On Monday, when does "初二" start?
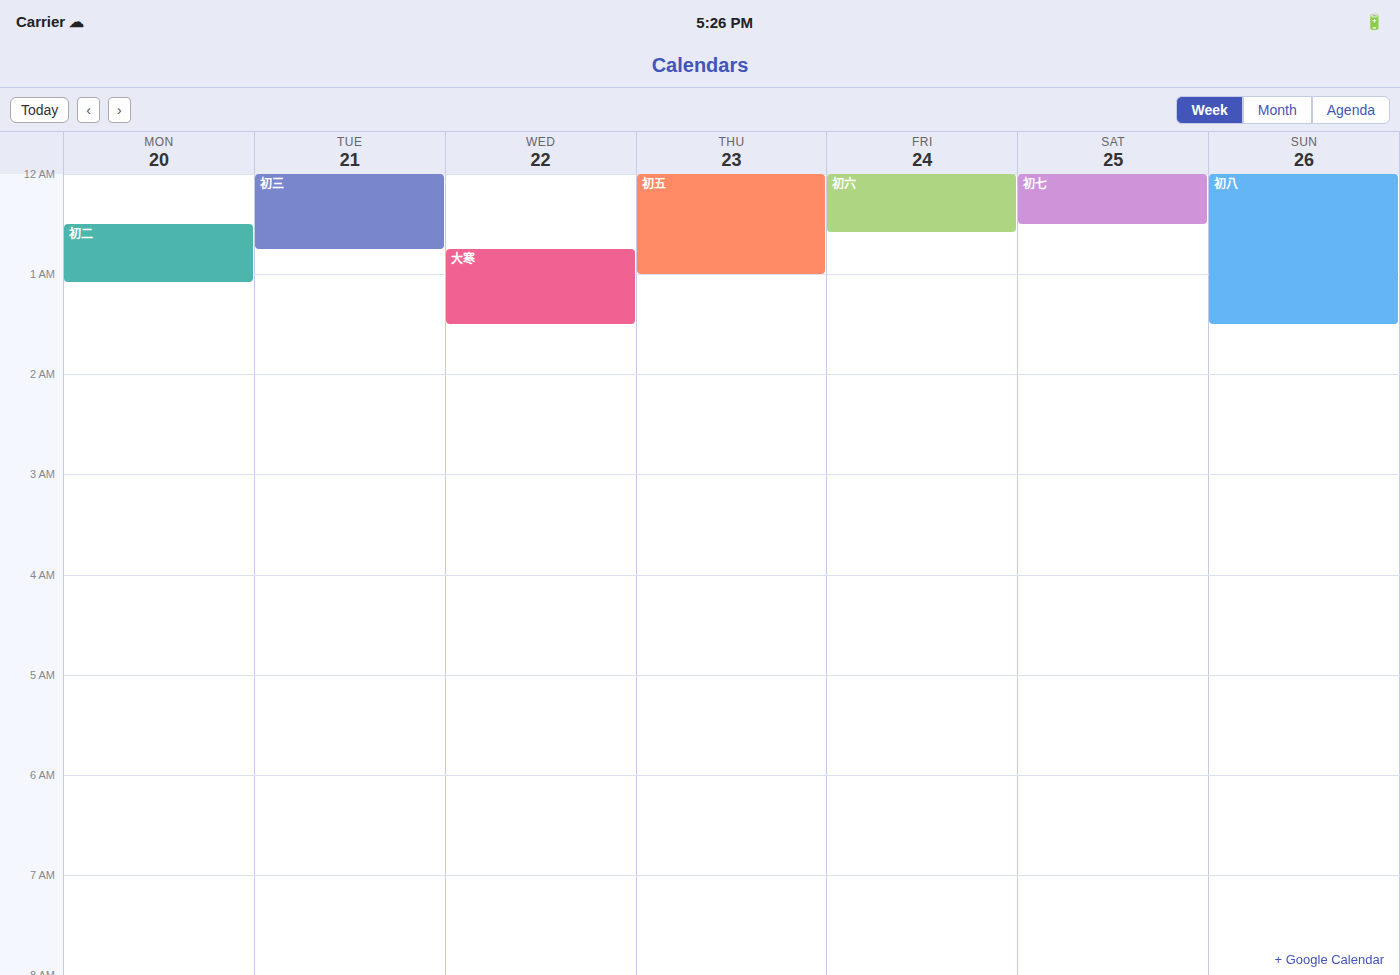
12:30 AM